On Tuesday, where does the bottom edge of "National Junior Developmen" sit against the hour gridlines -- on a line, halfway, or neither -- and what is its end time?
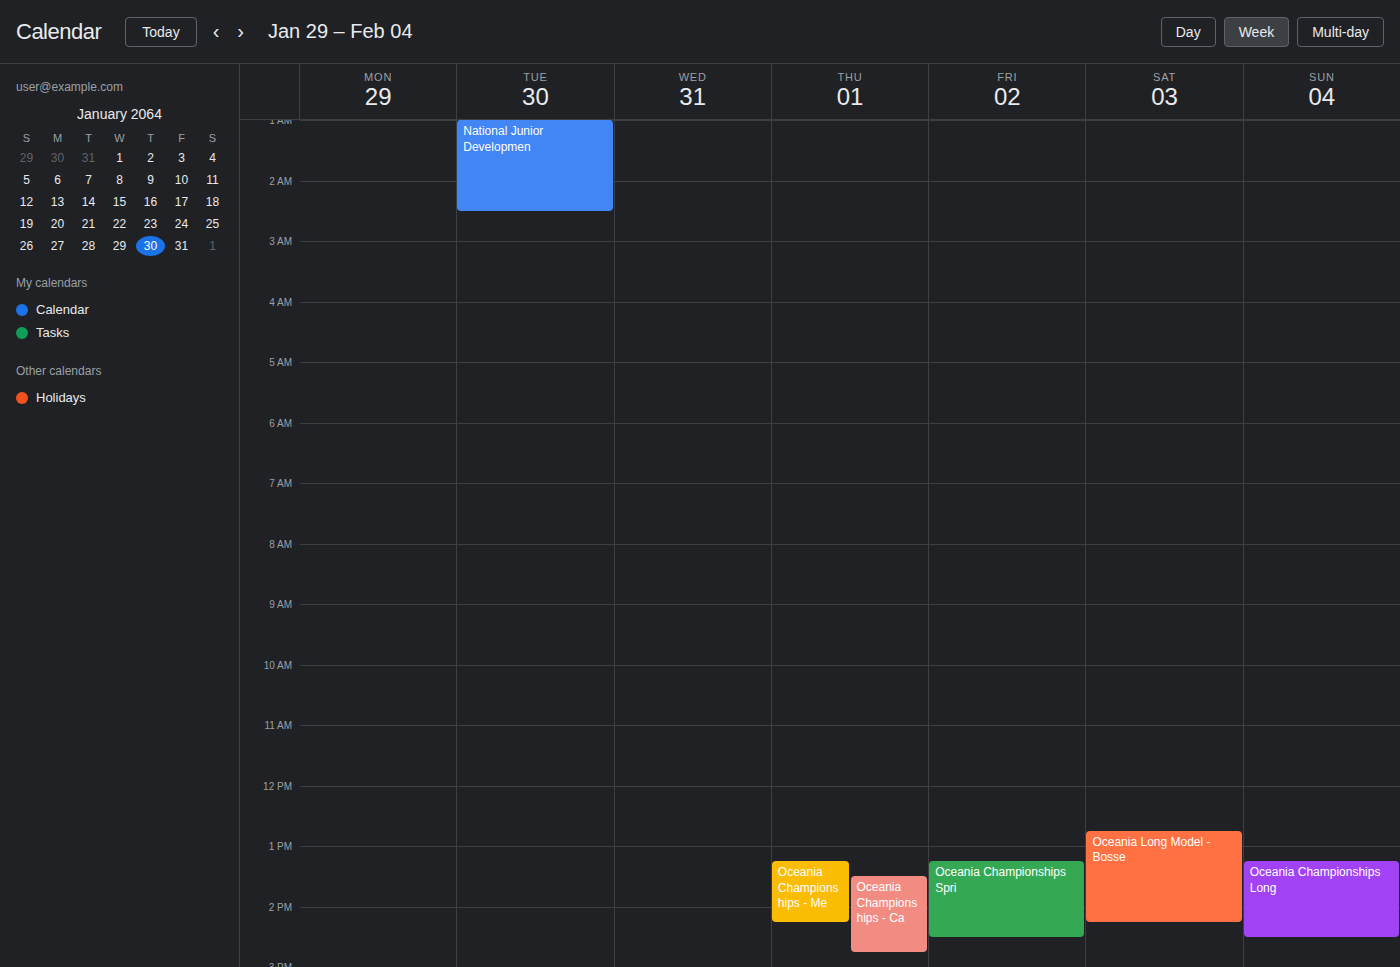
2:30 AM -- halfway between the 2 AM and 3 AM lines.